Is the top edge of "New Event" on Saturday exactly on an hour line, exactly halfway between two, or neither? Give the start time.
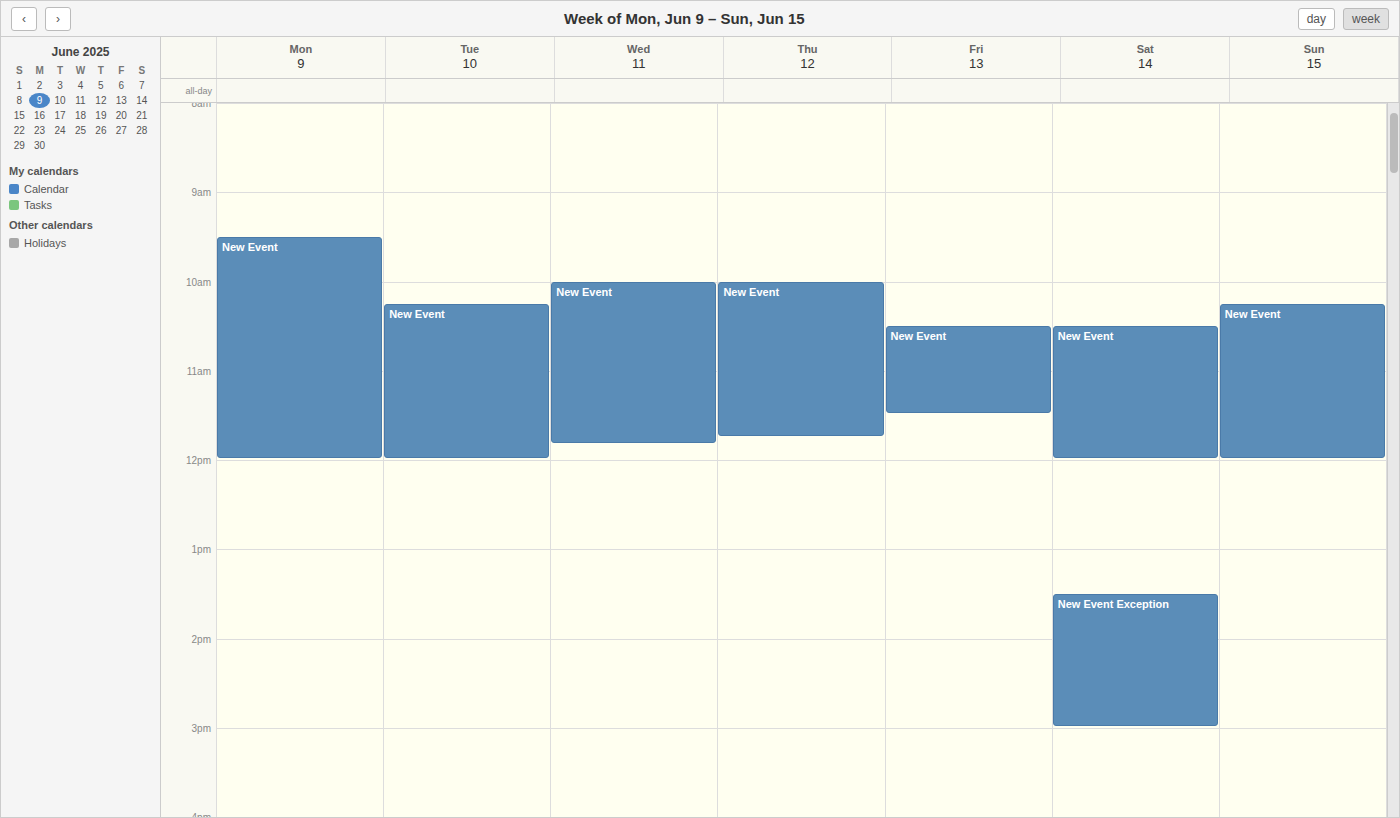
10:30 AM -- halfway between the 10 AM and 11 AM lines.